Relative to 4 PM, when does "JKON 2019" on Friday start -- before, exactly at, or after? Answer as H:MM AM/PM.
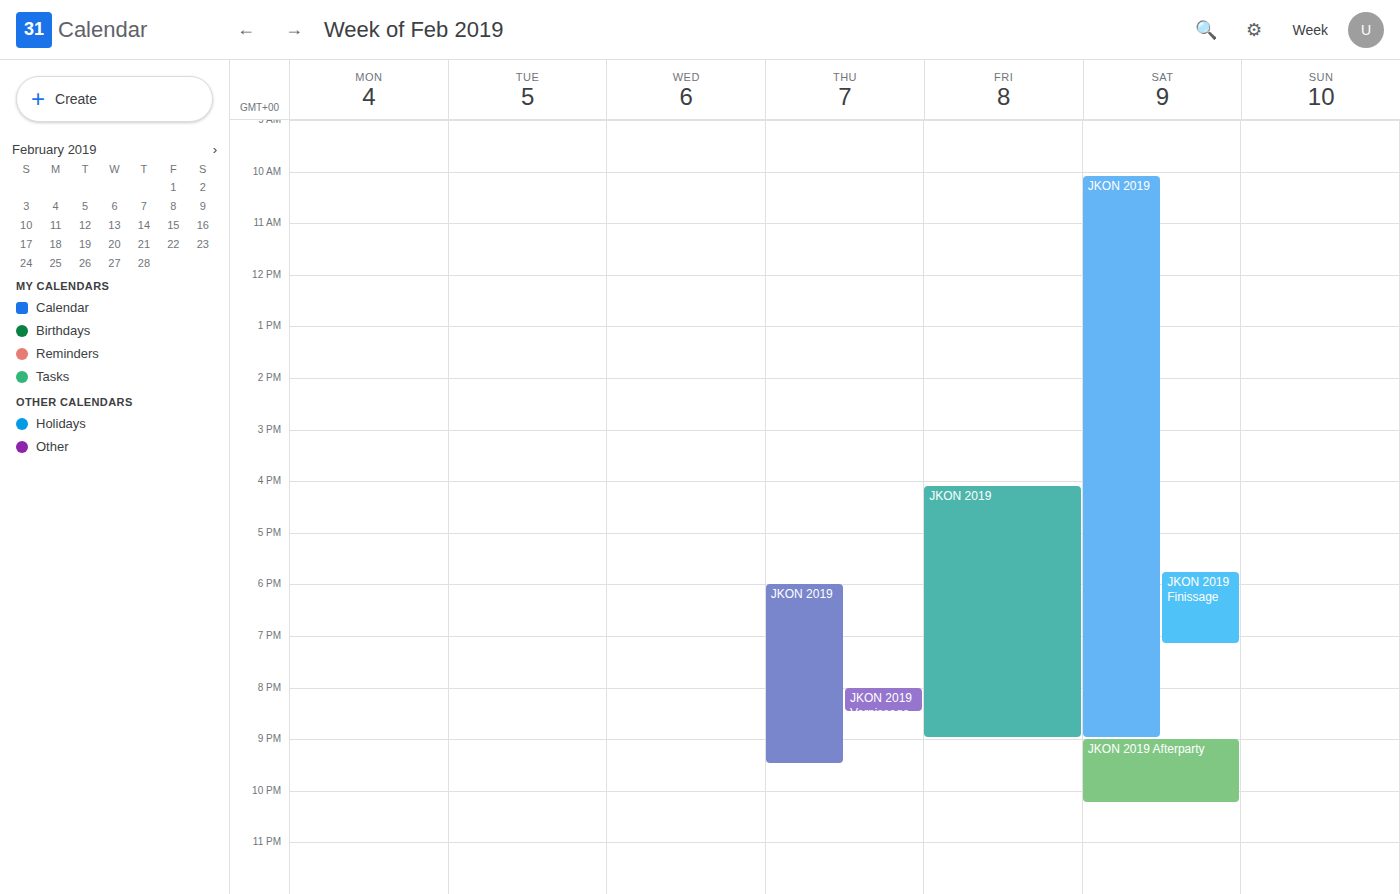
4:05 PM -- after 4 PM, 5 minutes below the 4 PM line.